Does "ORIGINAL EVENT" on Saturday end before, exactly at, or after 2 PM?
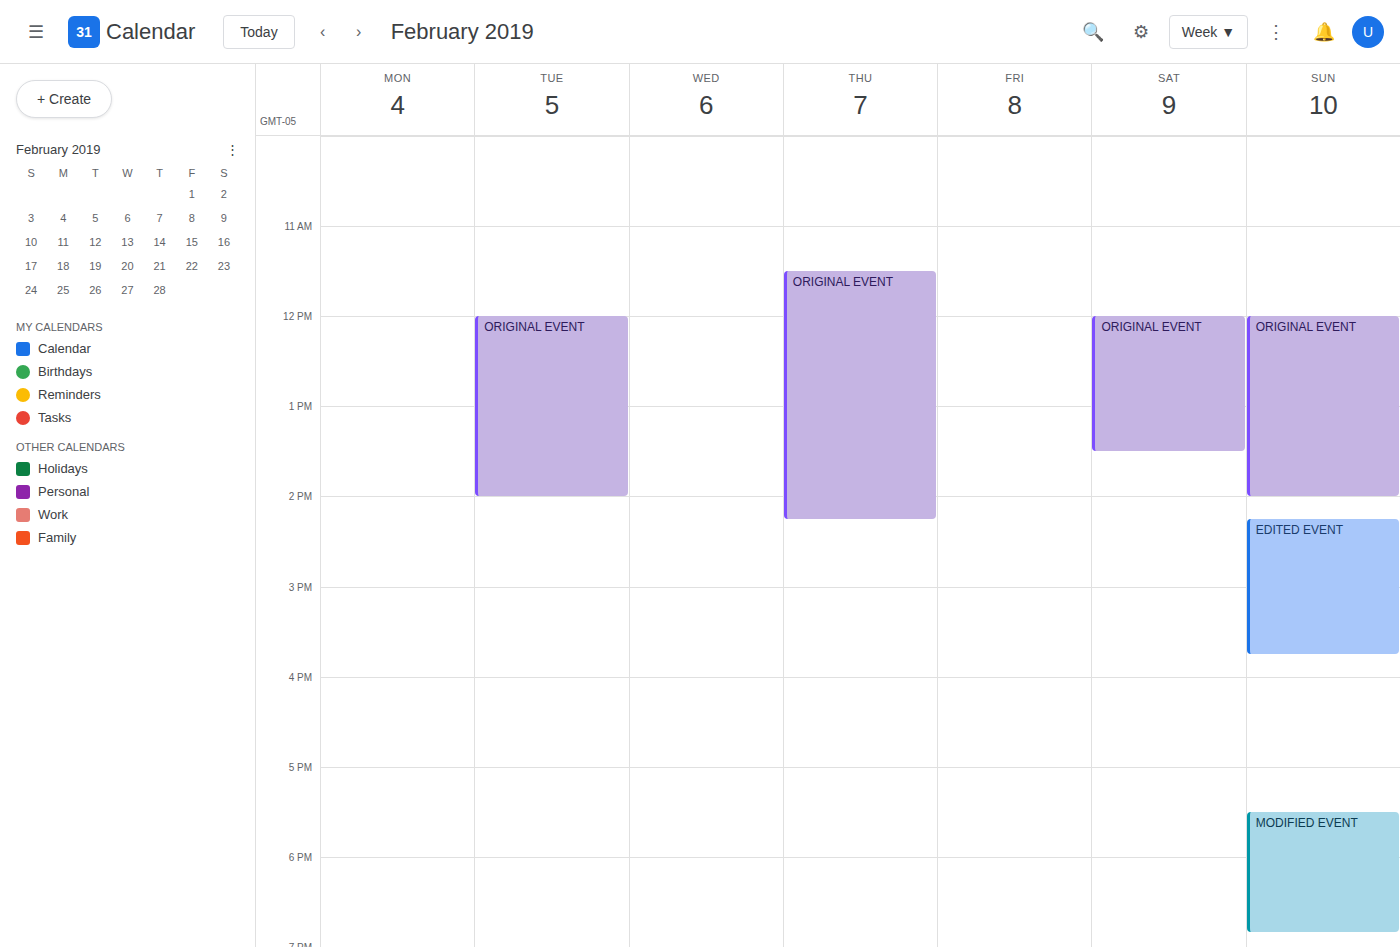
1:30 PM -- before 2 PM, 30 minutes above the 2 PM line.